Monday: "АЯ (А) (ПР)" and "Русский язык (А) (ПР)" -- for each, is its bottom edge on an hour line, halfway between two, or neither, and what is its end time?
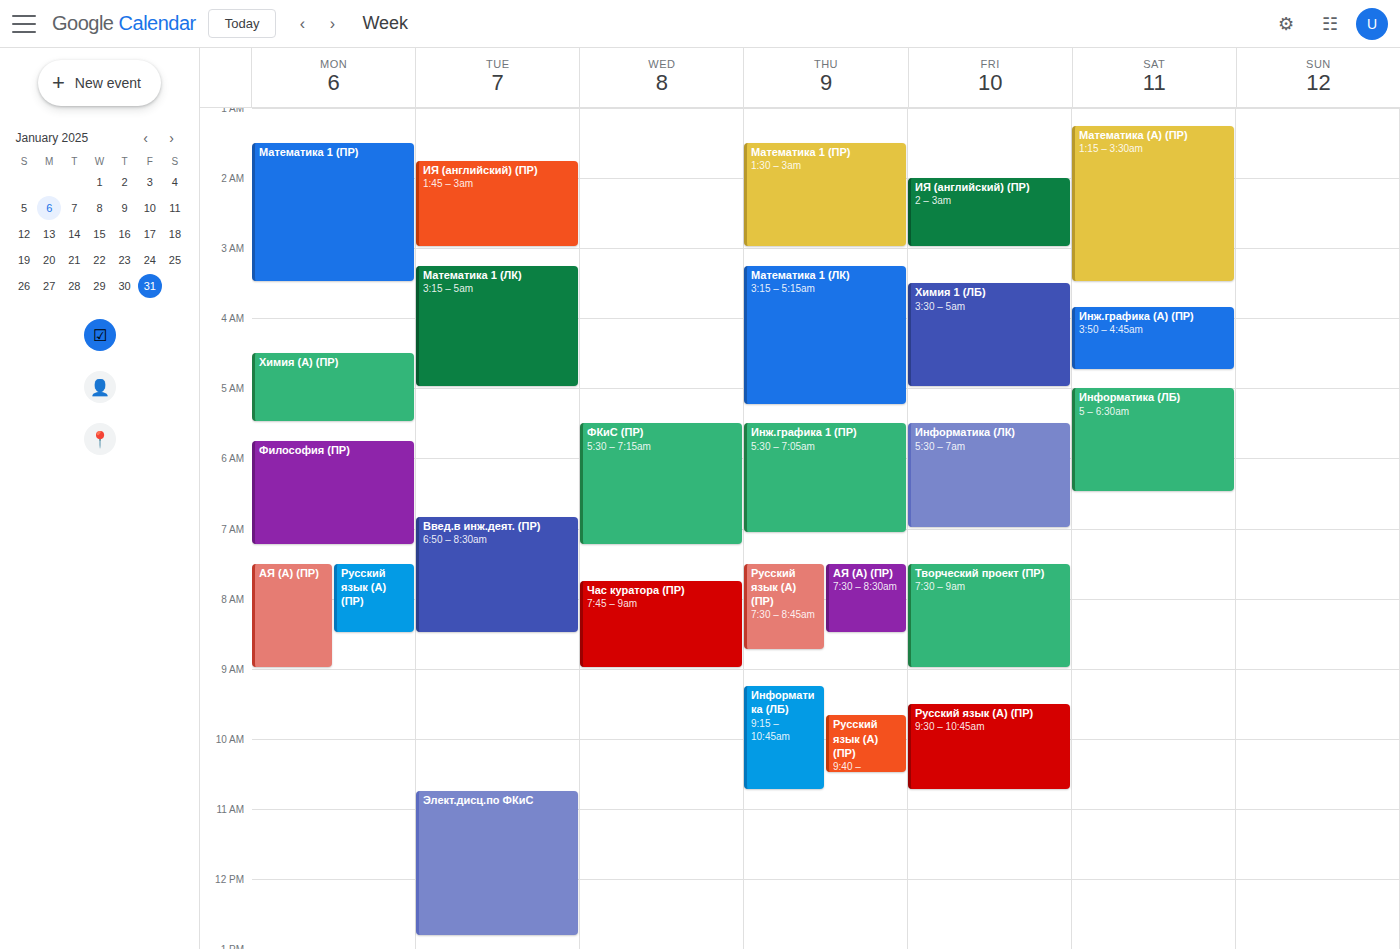
"АЯ (А) (ПР)": 9:00 AM, exactly on the 9 AM line. "Русский язык (А) (ПР)": 8:30 AM, halfway between the 8 AM and 9 AM lines.